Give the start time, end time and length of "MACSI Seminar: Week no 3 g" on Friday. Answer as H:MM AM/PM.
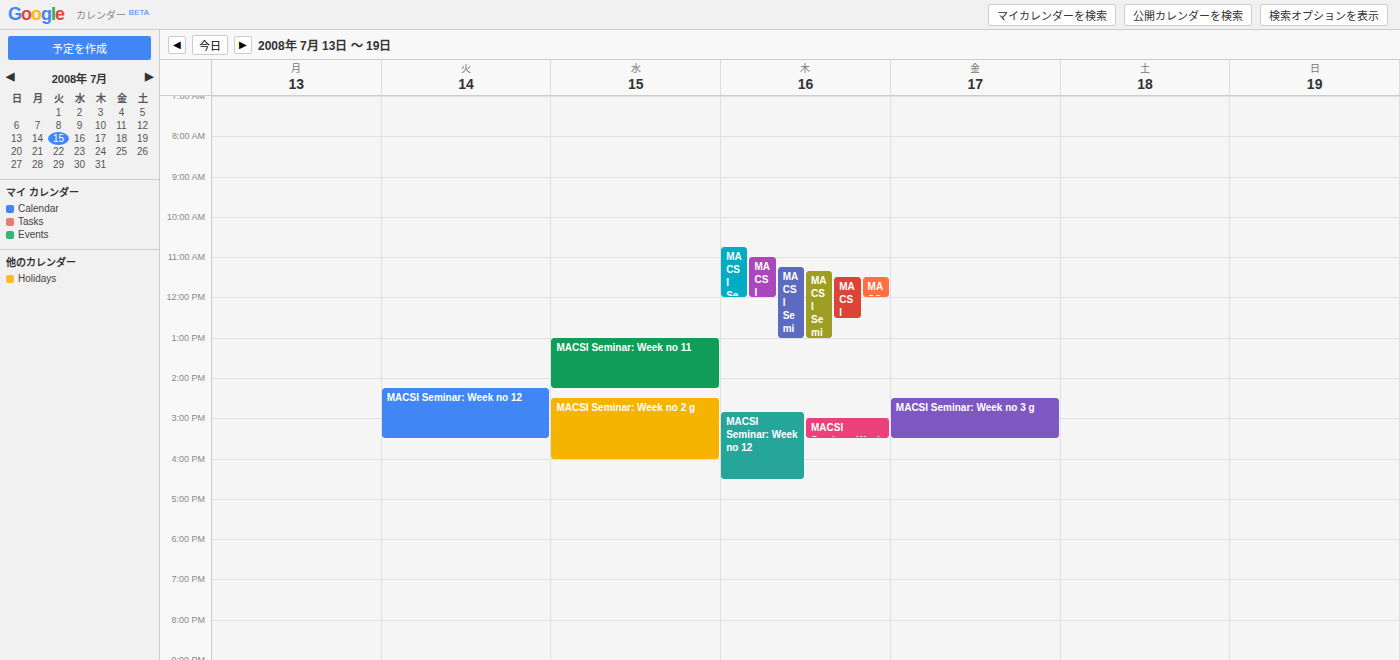
2:30 PM to 3:30 PM, 1 hour